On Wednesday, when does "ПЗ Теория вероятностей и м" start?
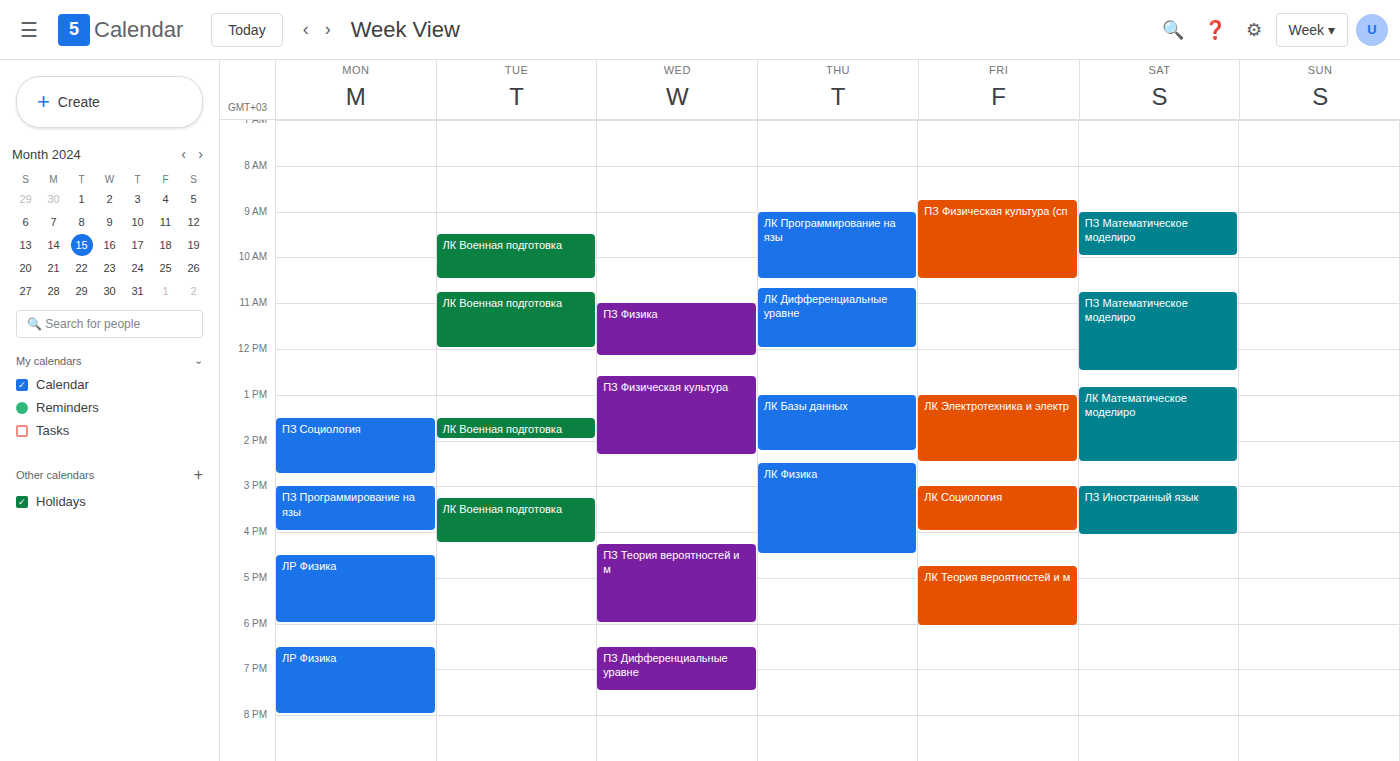
4:15 PM